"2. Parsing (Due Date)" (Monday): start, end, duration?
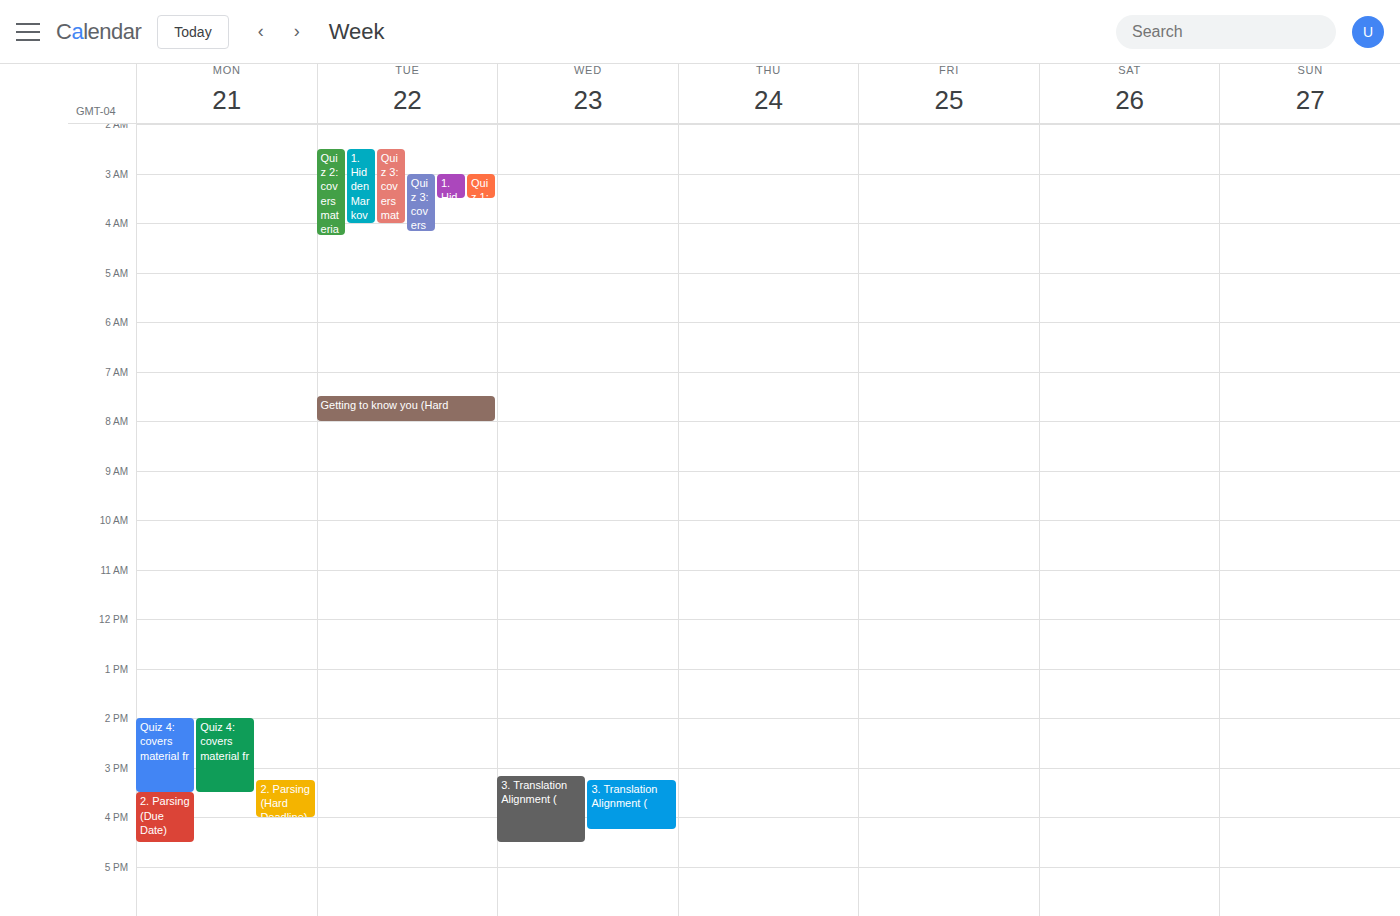
3:30 PM to 4:30 PM, 1 hour